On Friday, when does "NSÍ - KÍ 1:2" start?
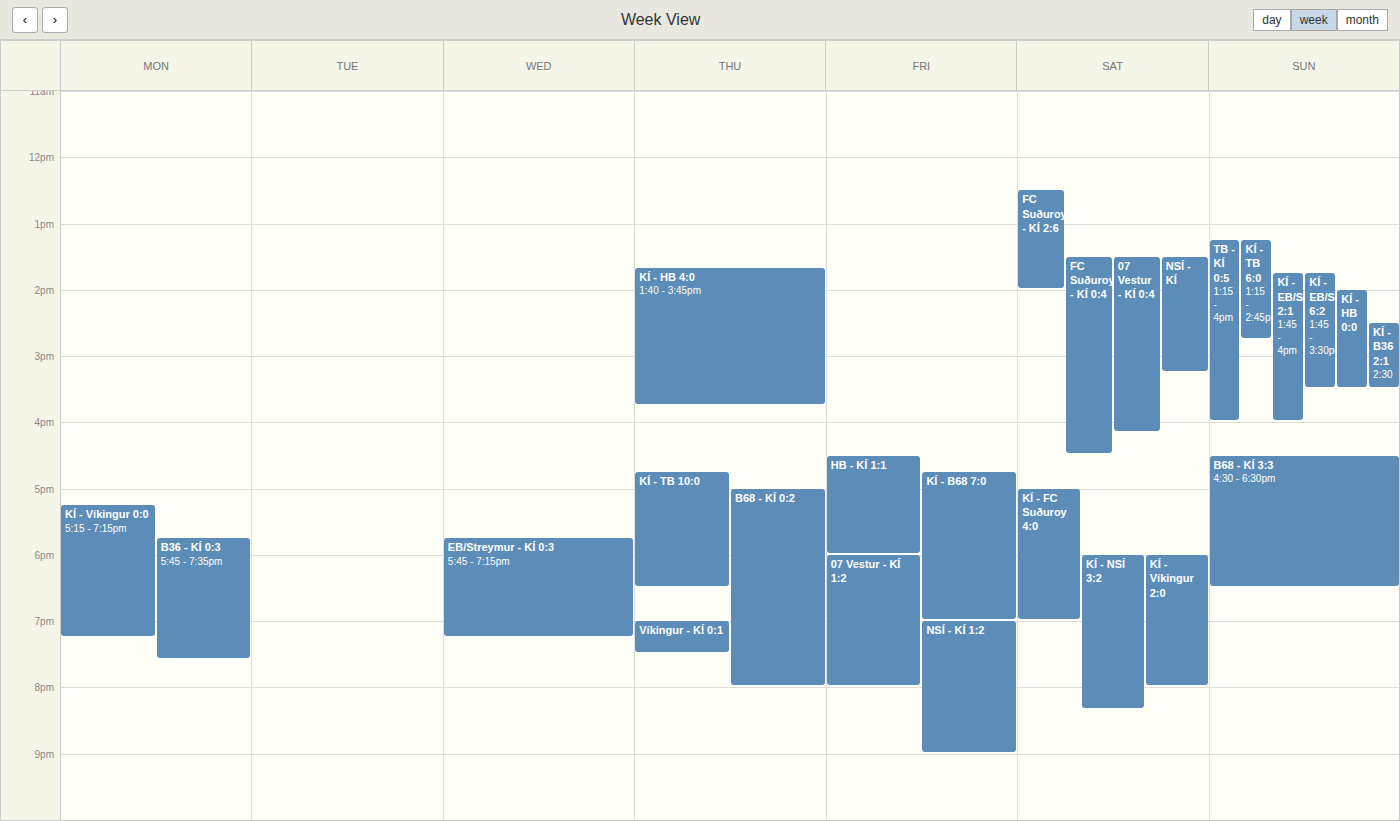
7:00 PM